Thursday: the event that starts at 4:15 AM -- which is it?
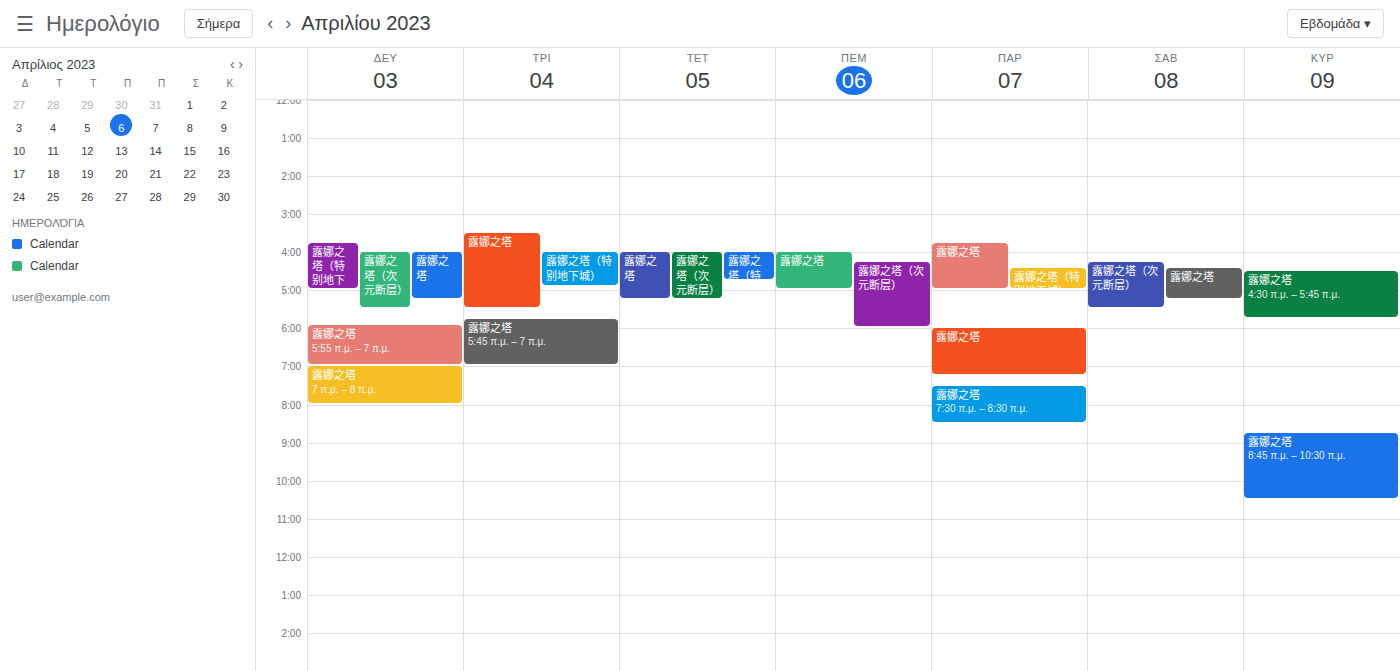
"露娜之塔（次元断层）"